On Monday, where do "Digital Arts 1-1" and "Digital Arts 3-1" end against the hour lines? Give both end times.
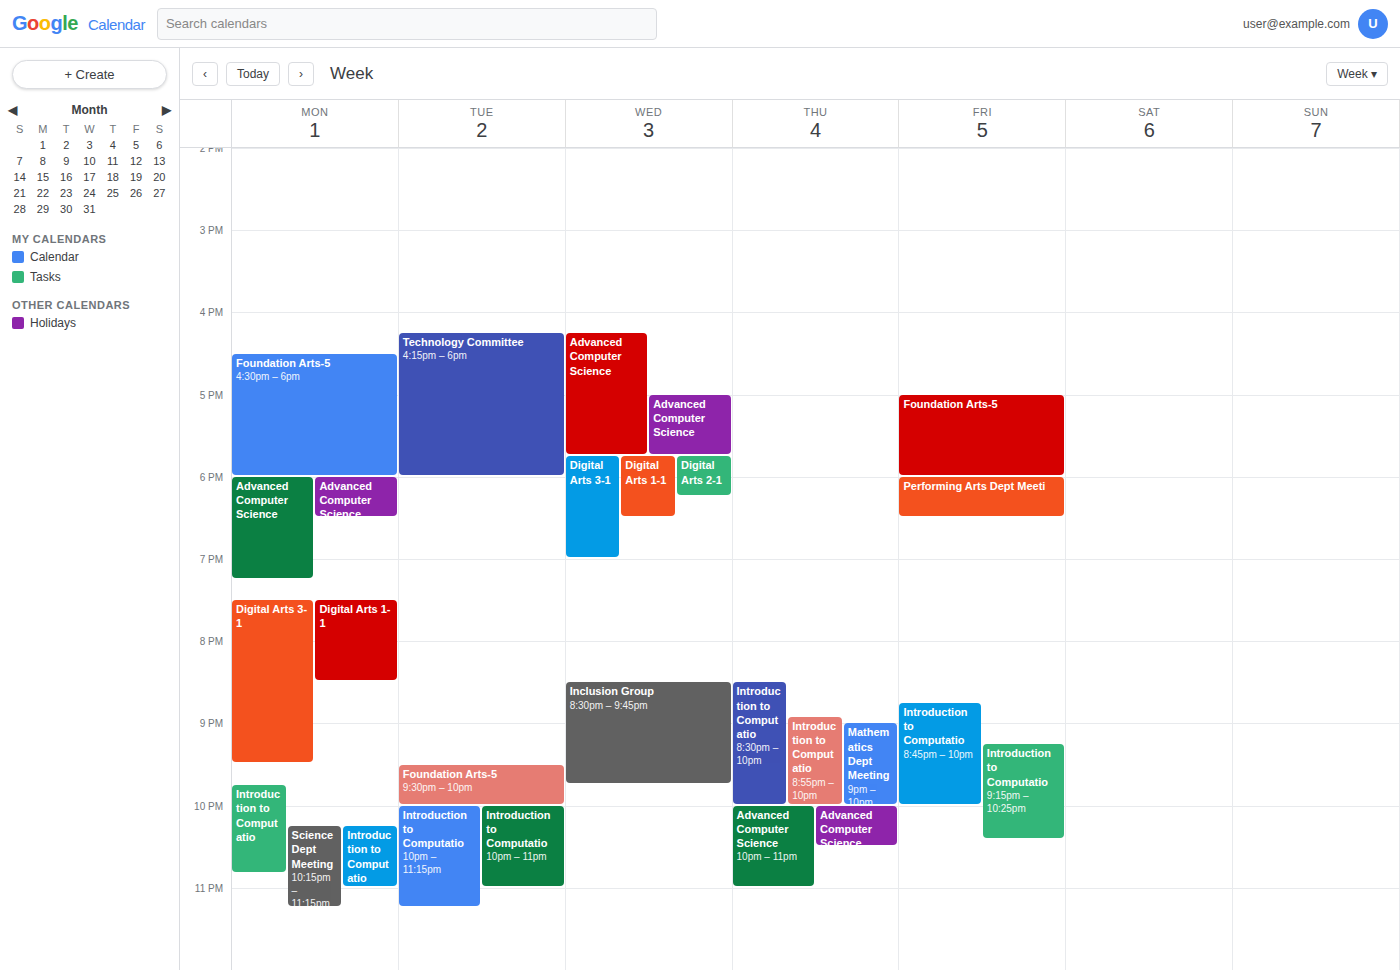
"Digital Arts 1-1": 8:30 PM, halfway between the 8 PM and 9 PM lines. "Digital Arts 3-1": 9:30 PM, halfway between the 9 PM and 10 PM lines.